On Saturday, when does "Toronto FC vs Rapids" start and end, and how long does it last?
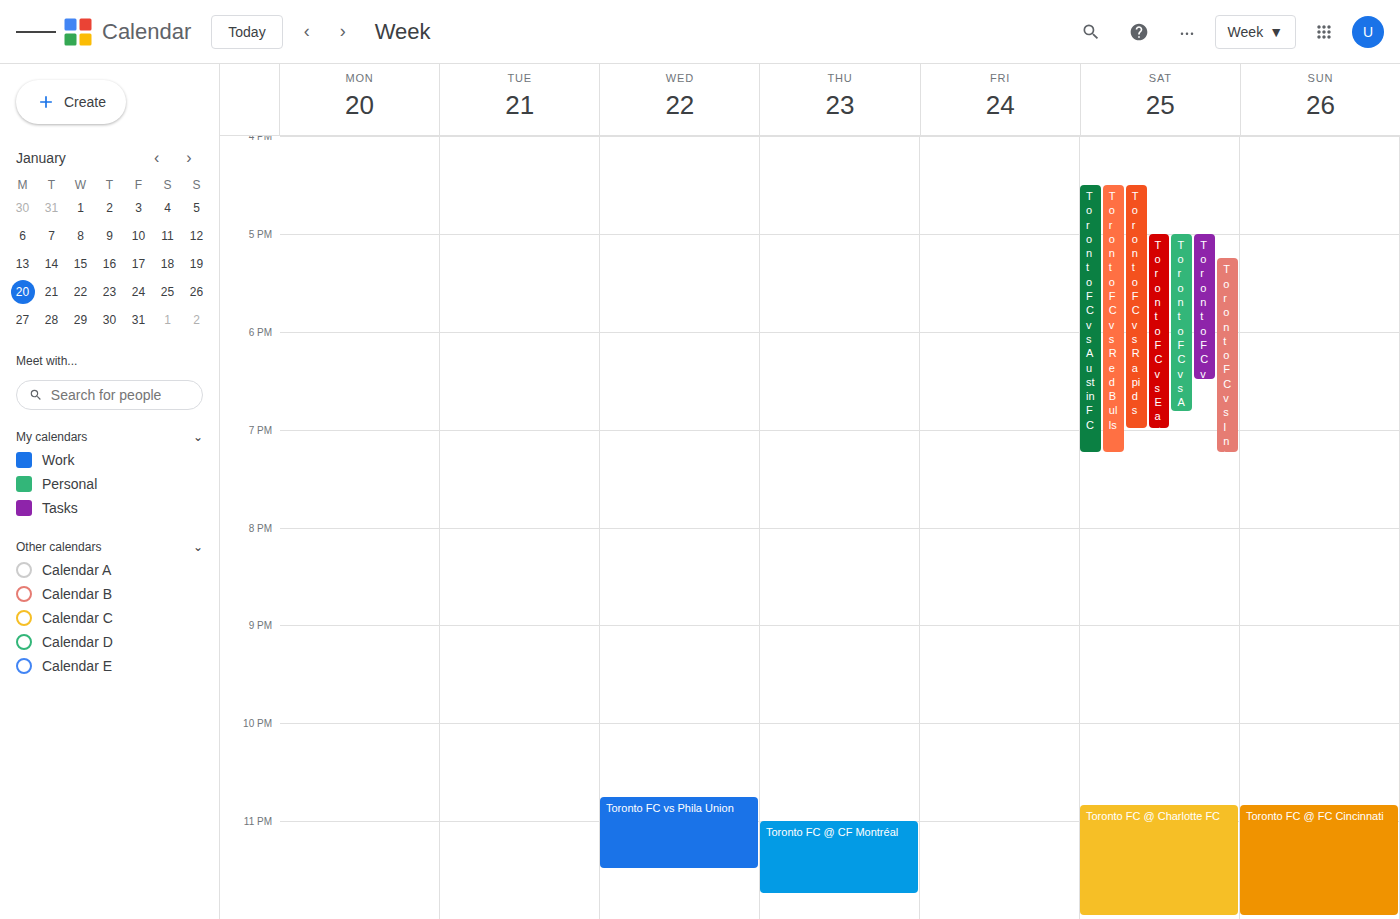
4:30 PM to 7:00 PM, 2 hours 30 minutes